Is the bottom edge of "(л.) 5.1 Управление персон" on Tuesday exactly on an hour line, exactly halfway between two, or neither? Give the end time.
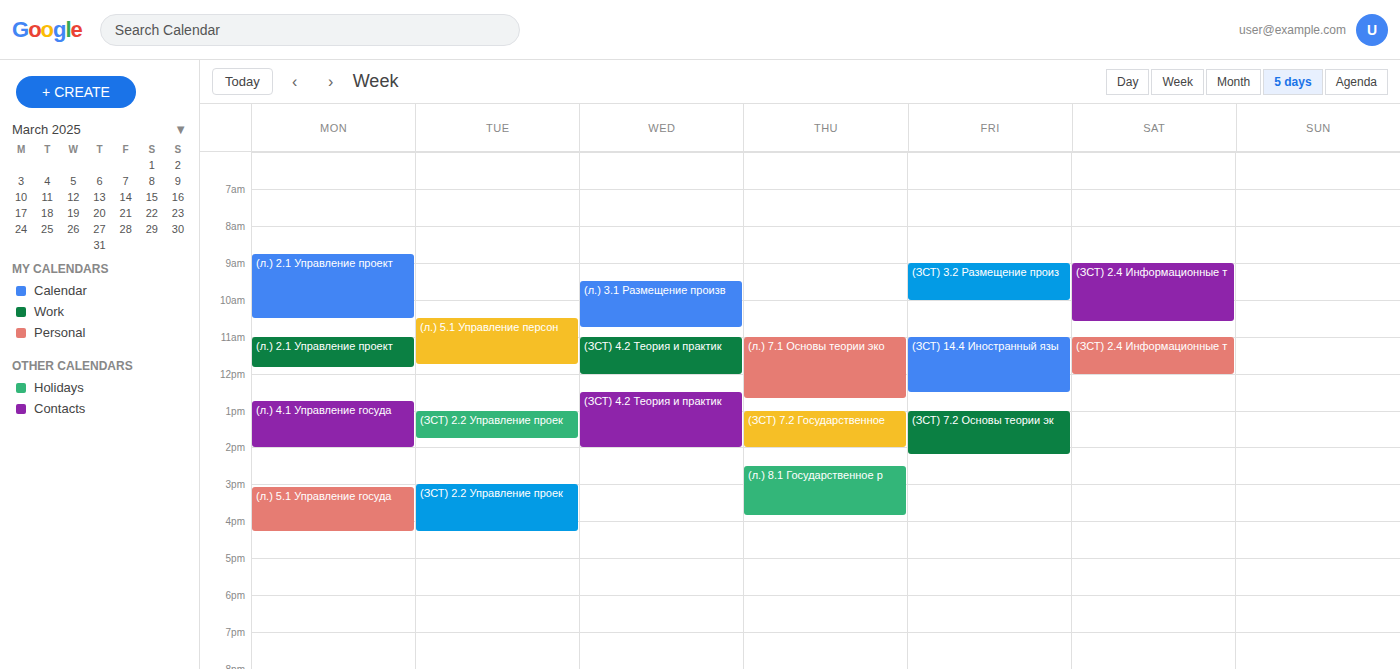
11:45 -- neither: three quarters of the way from the 11:00 line to the 12:00 line.